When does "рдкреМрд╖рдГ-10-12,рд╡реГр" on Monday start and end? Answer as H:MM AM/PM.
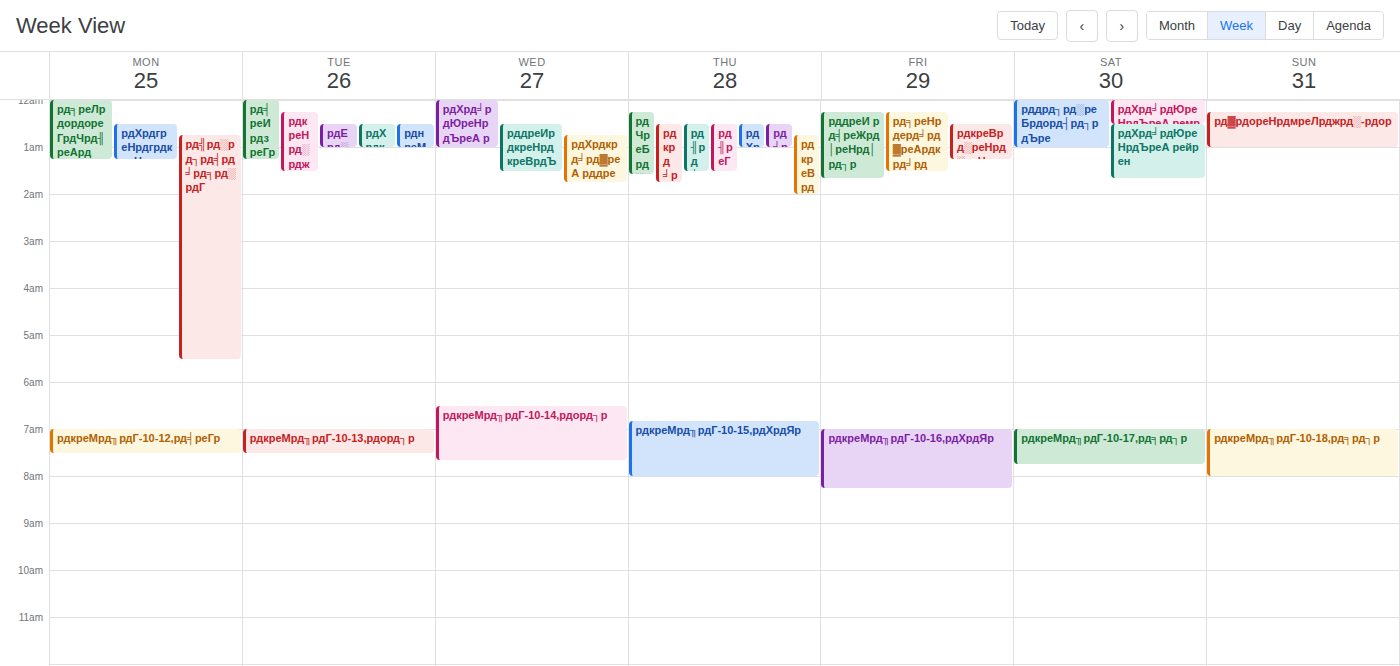
7:00 AM to 7:30 AM